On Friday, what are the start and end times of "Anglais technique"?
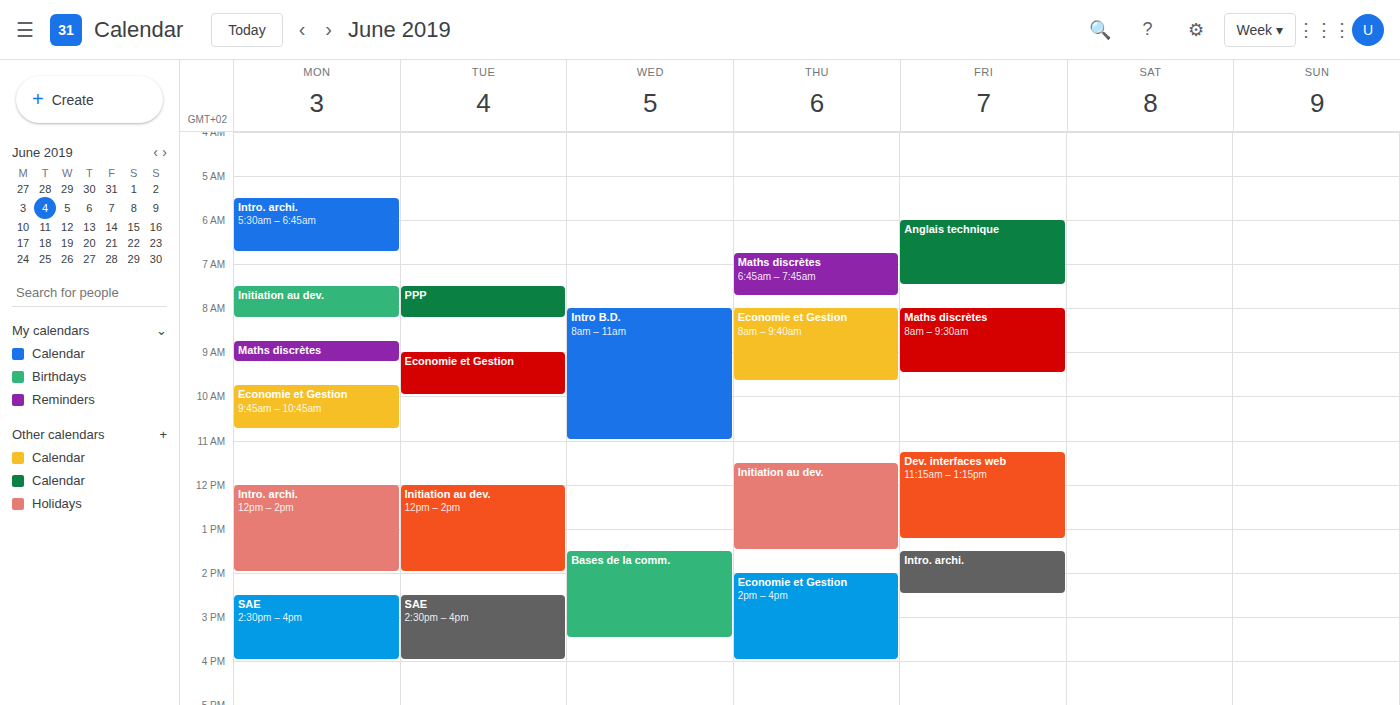
06:00 to 07:30